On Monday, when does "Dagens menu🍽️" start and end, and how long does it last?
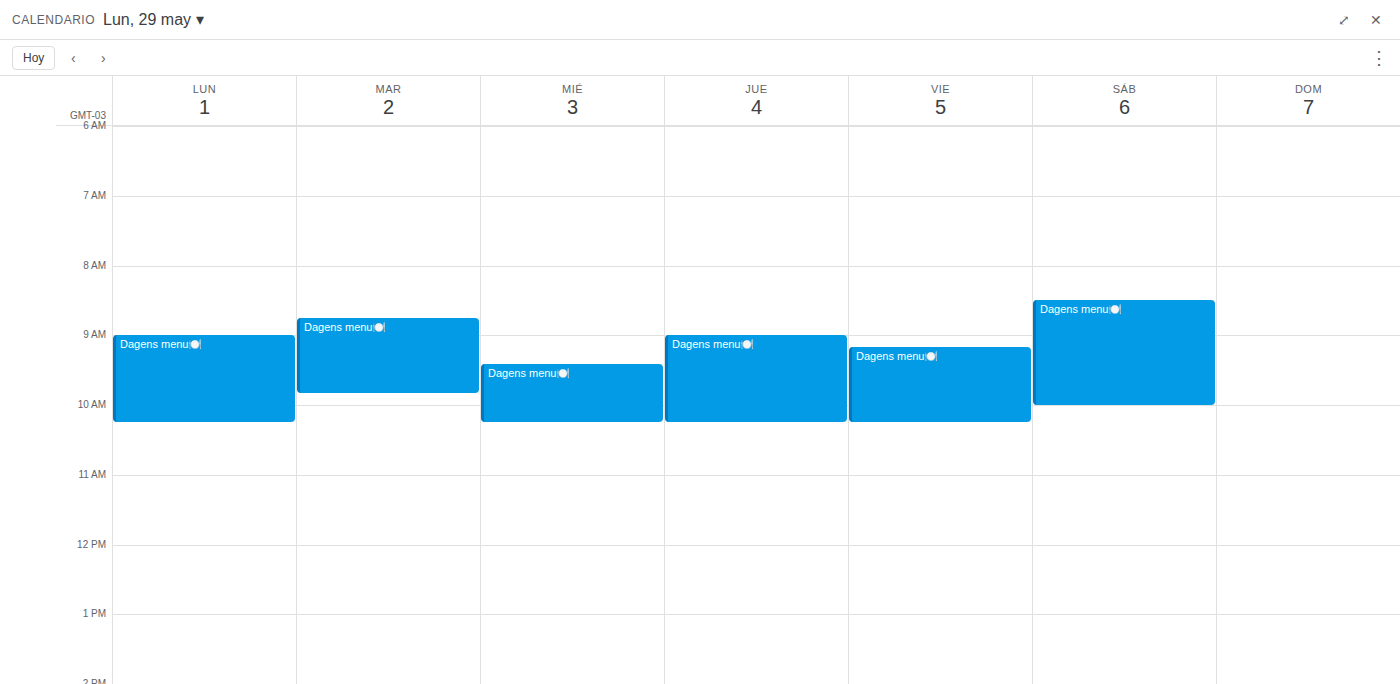
9:00 AM to 10:15 AM, 1 hour 15 minutes